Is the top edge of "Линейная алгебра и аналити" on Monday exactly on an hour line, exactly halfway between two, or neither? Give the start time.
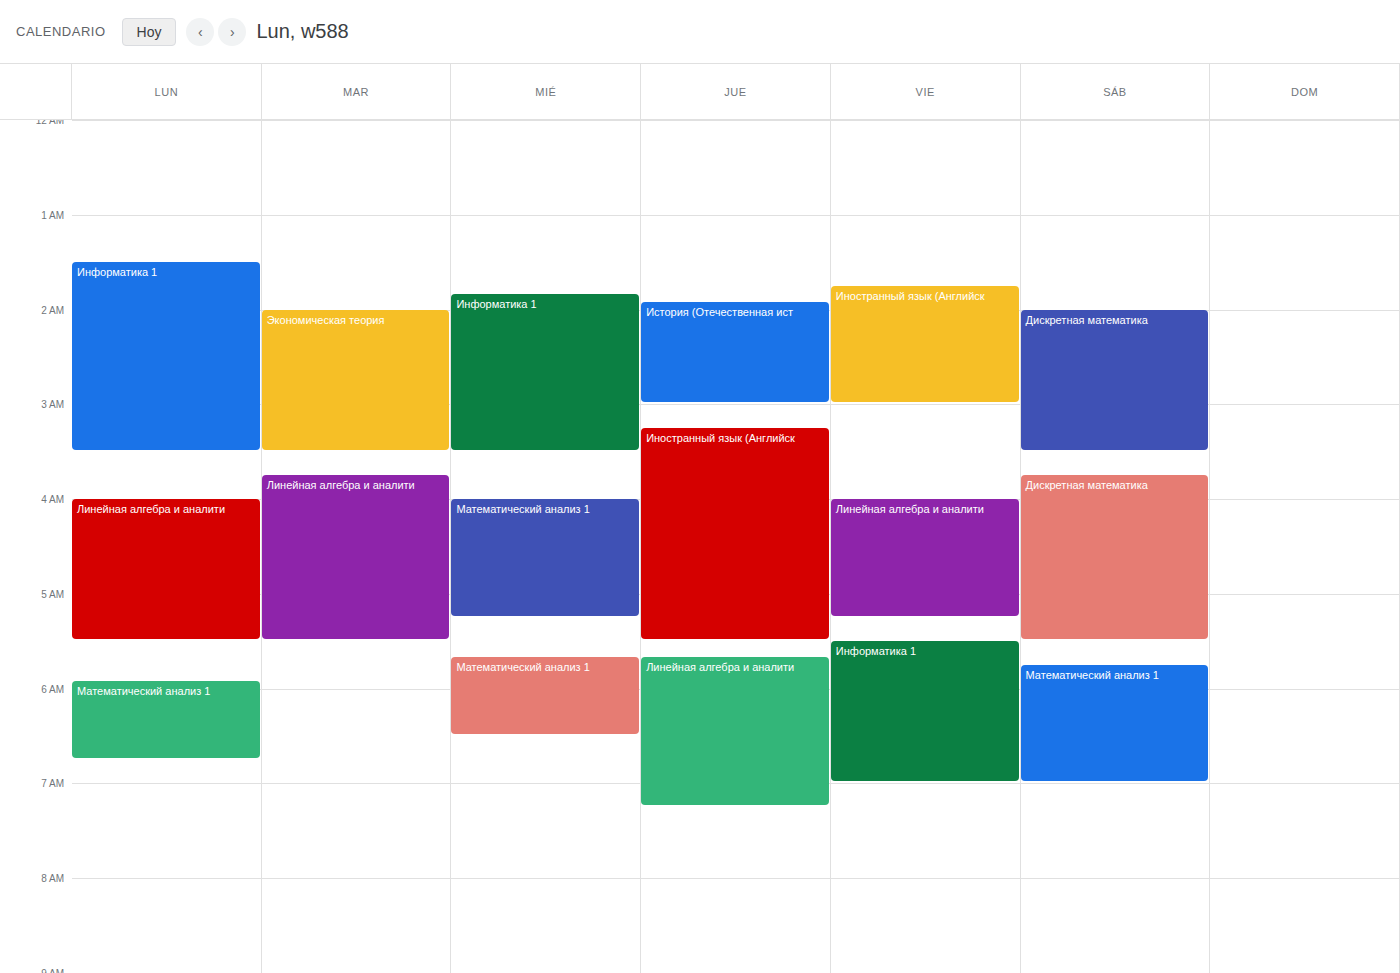
4:00 AM -- exactly on the 4 AM line.